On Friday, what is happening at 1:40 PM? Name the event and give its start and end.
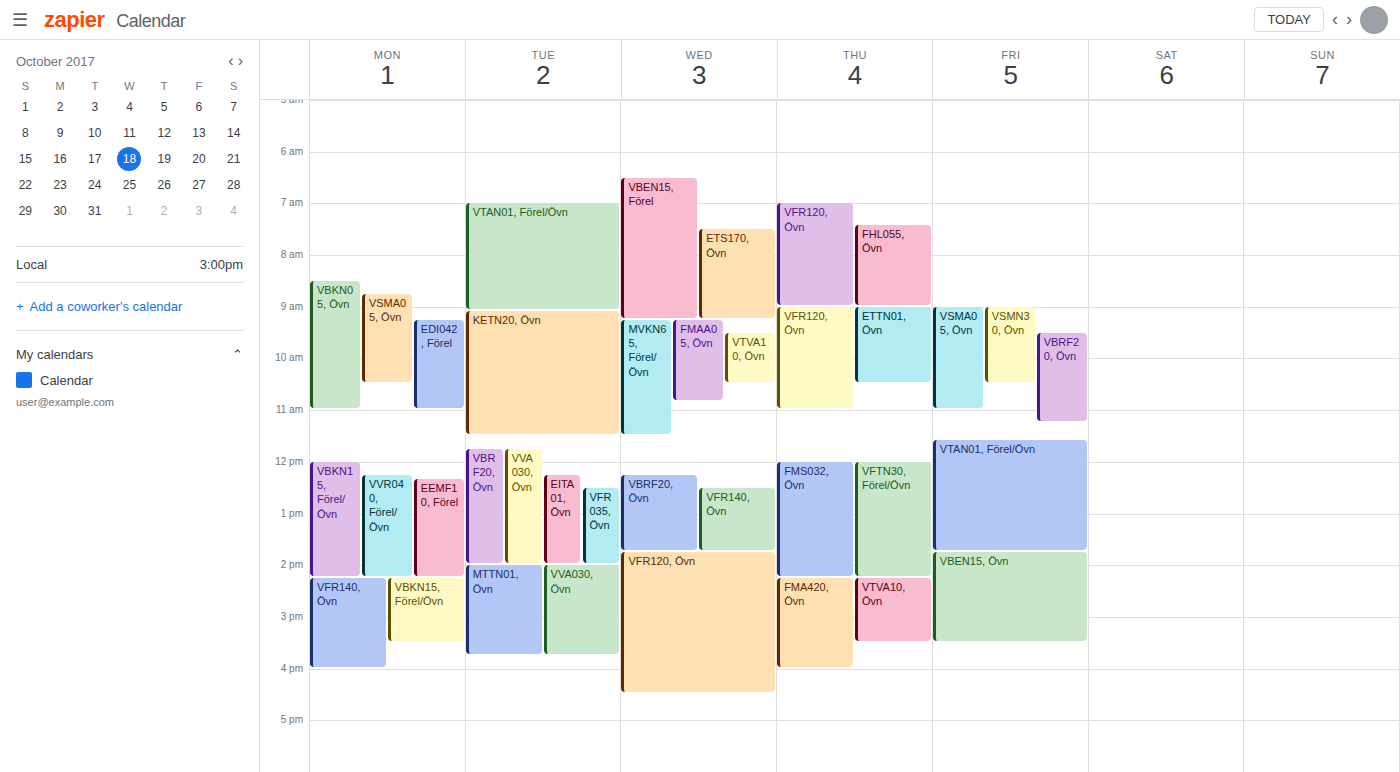
"VTAN01, Förel/Övn", 11:35 AM to 1:45 PM